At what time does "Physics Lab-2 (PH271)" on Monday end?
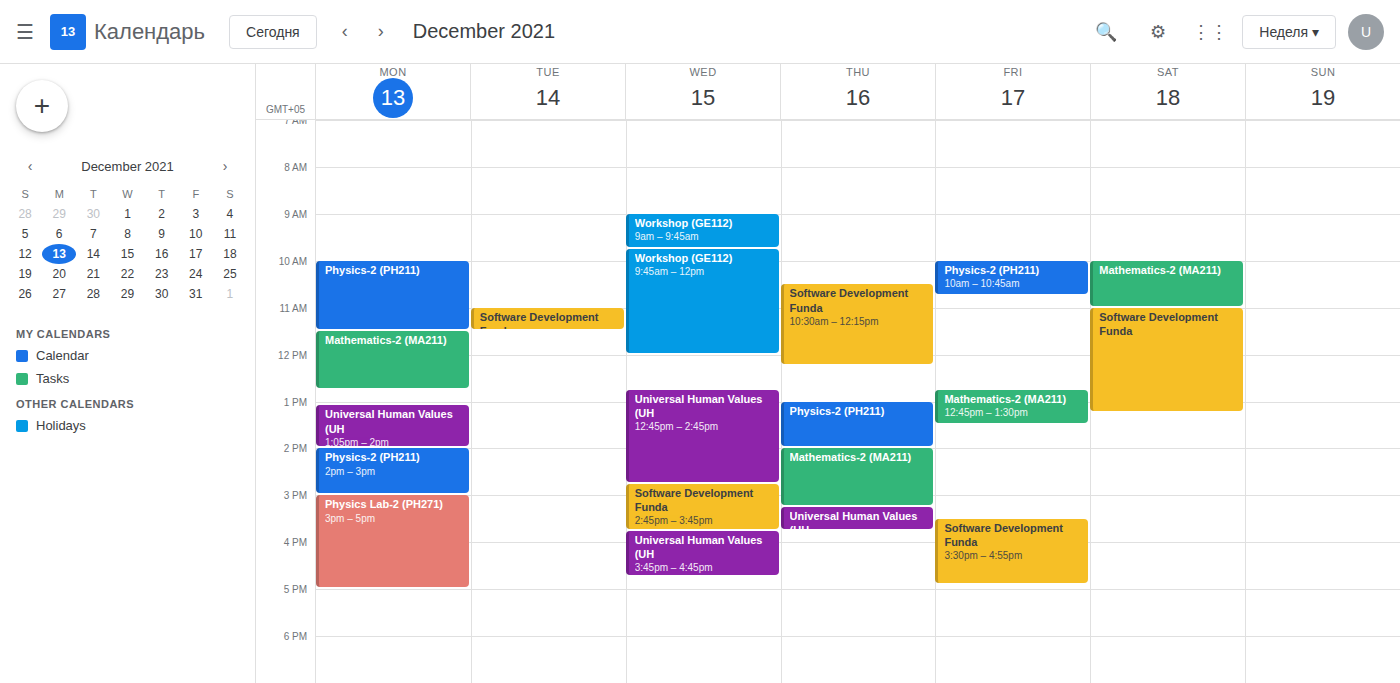
5:00 PM